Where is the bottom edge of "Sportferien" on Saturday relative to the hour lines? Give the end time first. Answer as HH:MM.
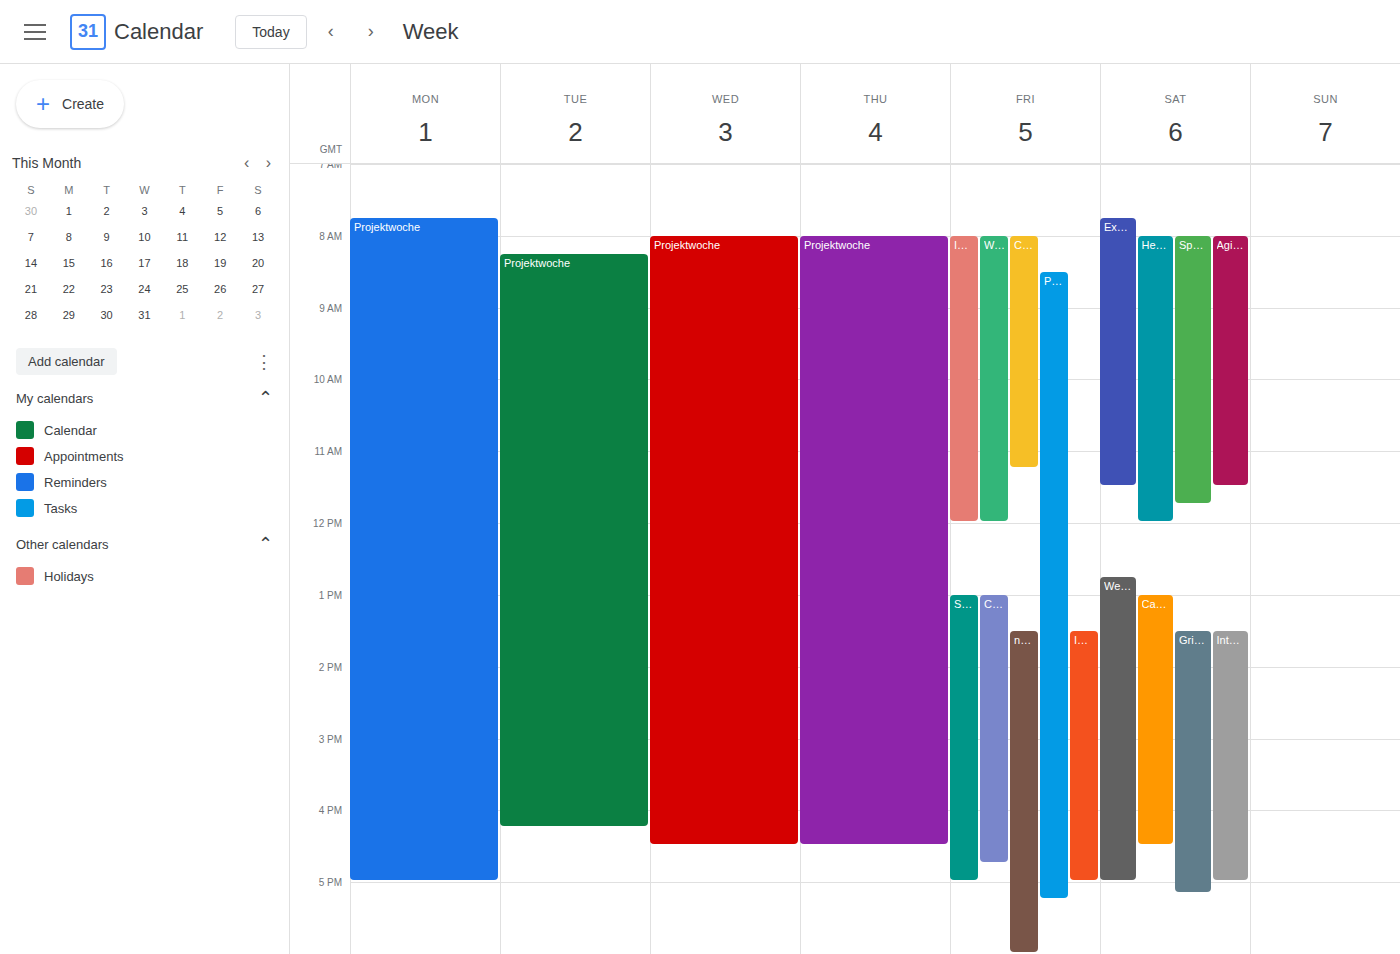
11:45 -- neither: three quarters of the way from the 11:00 line to the 12:00 line.